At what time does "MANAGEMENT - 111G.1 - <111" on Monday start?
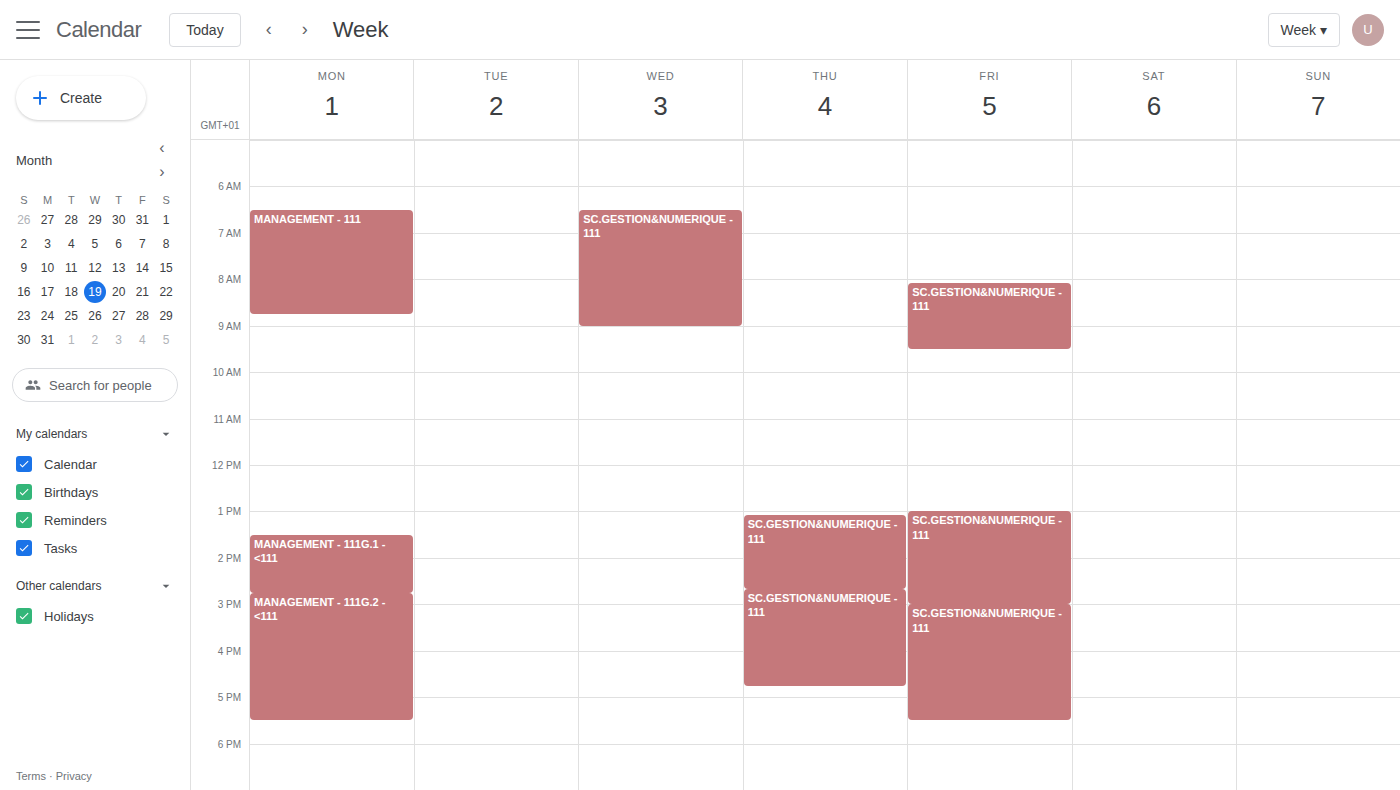
1:30 PM